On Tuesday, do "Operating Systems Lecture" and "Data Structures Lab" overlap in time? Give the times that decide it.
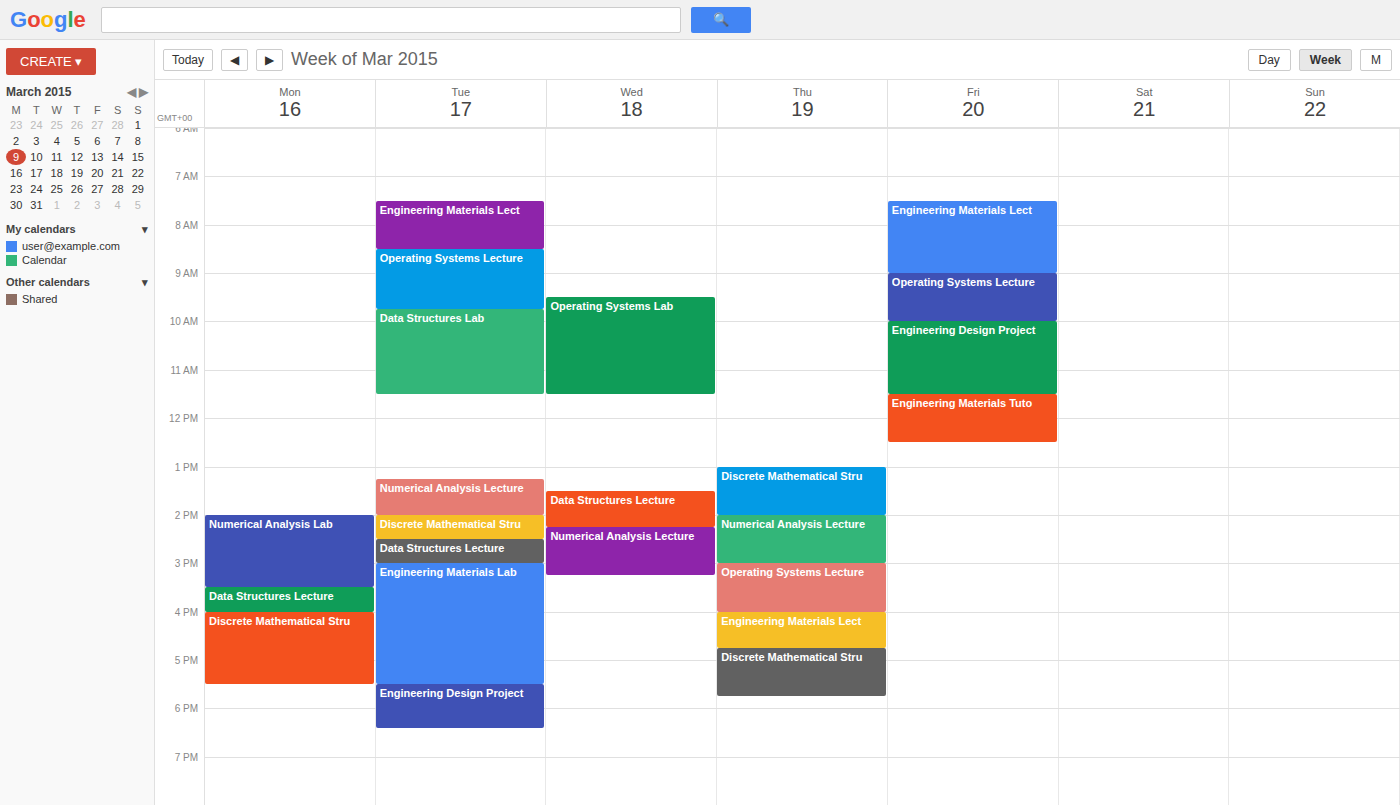
"Operating Systems Lecture" ends at 9:45 AM, exactly when "Data Structures Lab" starts -- they touch but do not overlap.